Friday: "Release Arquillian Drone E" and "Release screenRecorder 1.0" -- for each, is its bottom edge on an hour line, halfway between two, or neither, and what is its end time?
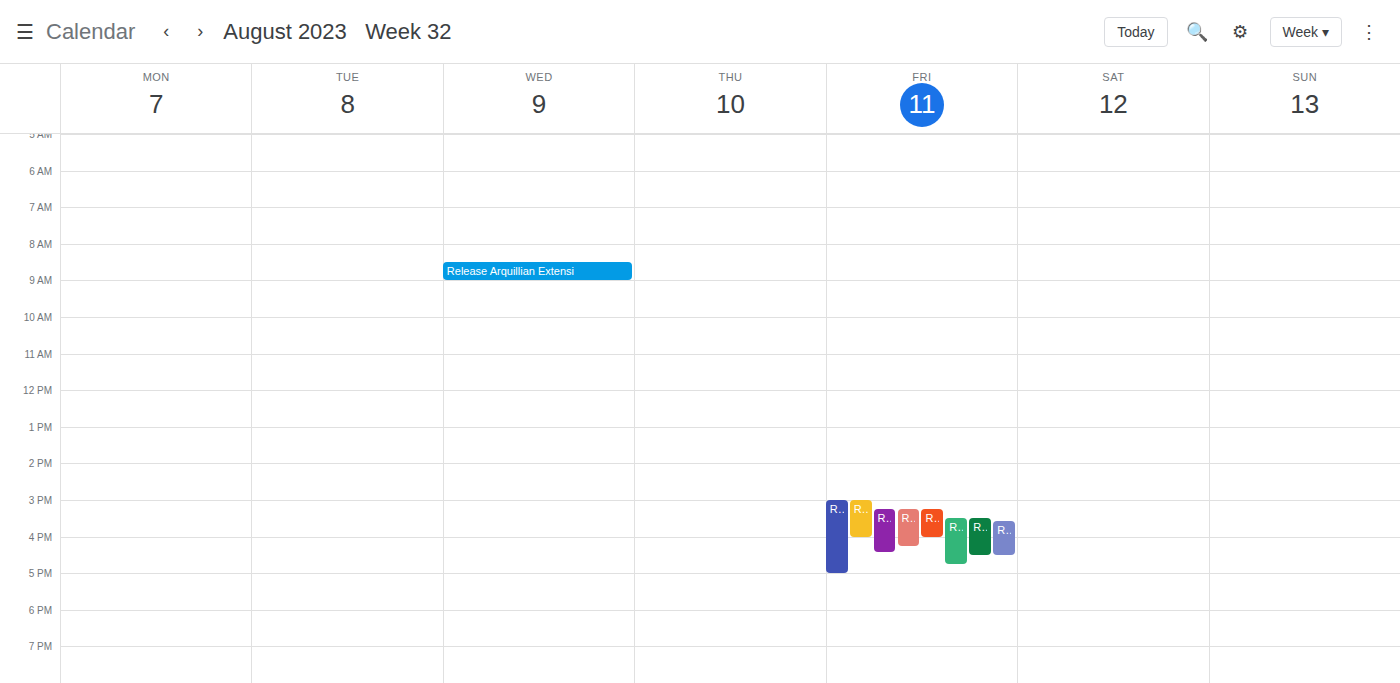
"Release Arquillian Drone E": 4:00 PM, exactly on the 4 PM line. "Release screenRecorder 1.0": 5:00 PM, exactly on the 5 PM line.